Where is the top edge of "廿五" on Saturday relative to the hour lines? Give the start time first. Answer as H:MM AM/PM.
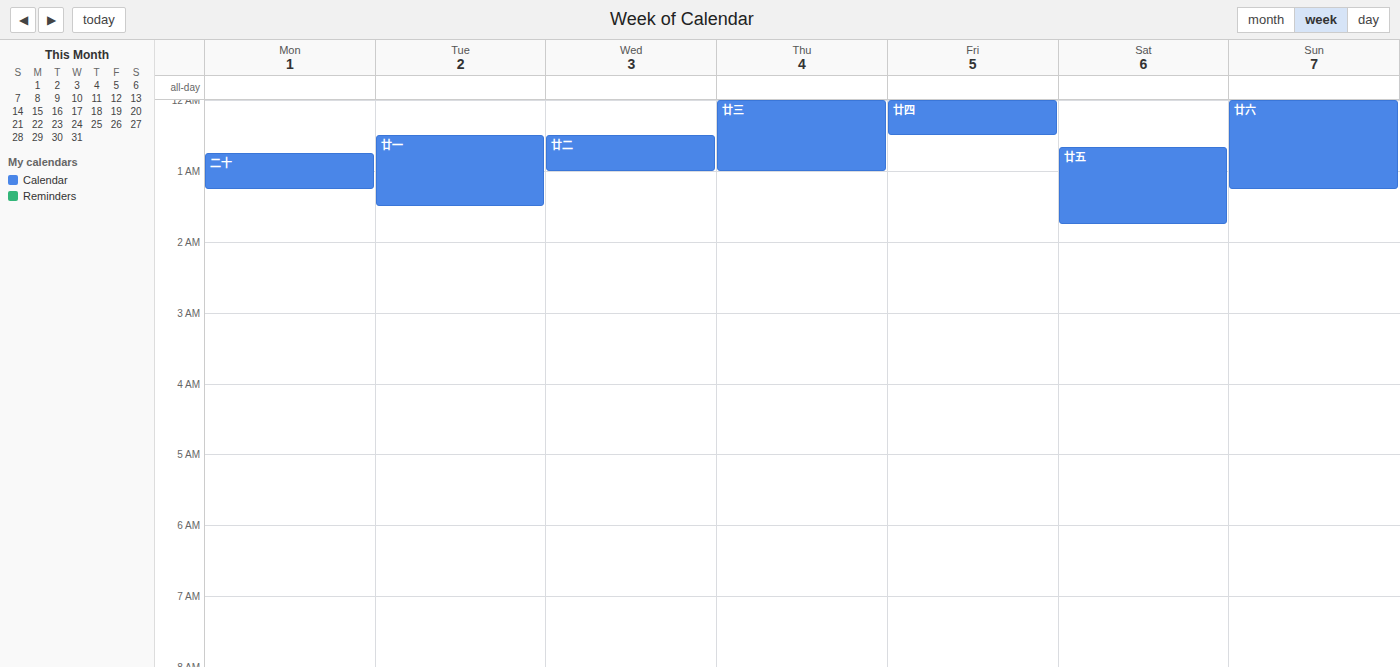
12:40 AM -- neither: 40 minutes below the 12 AM line and 20 minutes above the 1 AM line.